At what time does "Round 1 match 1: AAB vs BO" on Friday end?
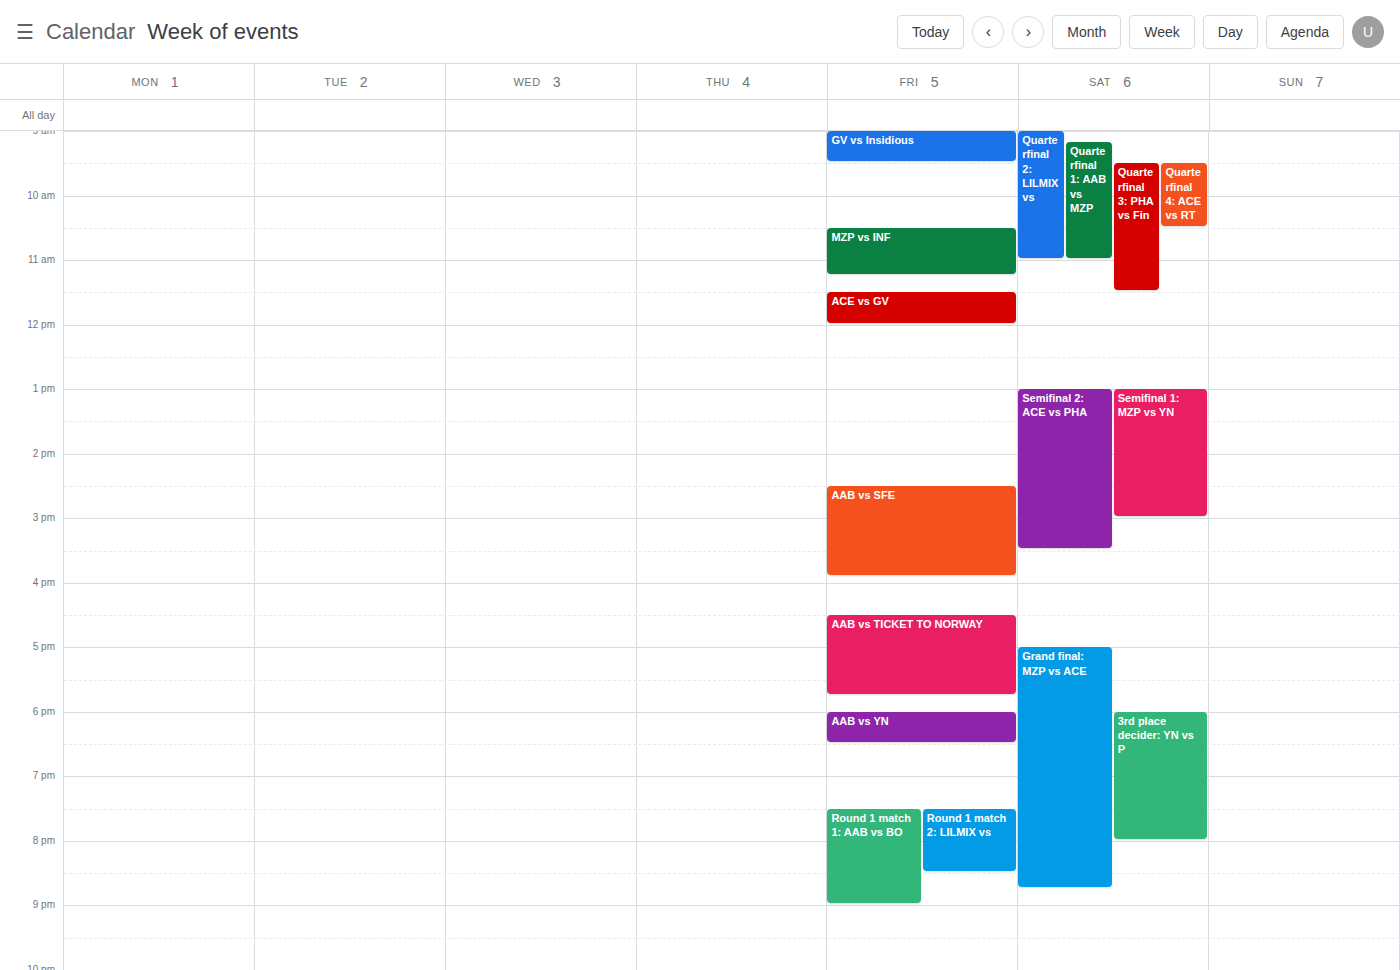
9:00 PM